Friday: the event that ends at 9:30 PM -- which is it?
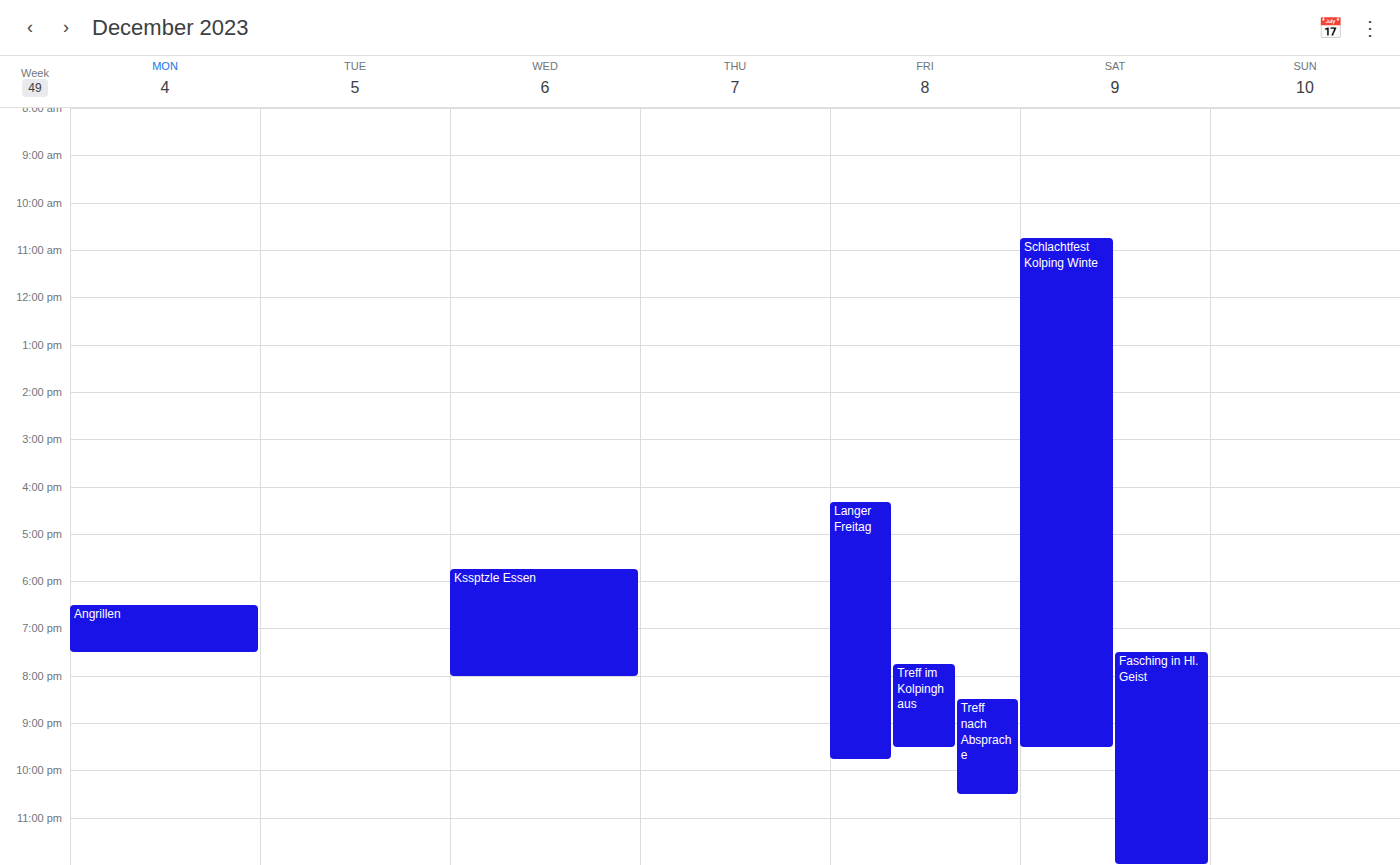
"Treff im Kolpinghaus"